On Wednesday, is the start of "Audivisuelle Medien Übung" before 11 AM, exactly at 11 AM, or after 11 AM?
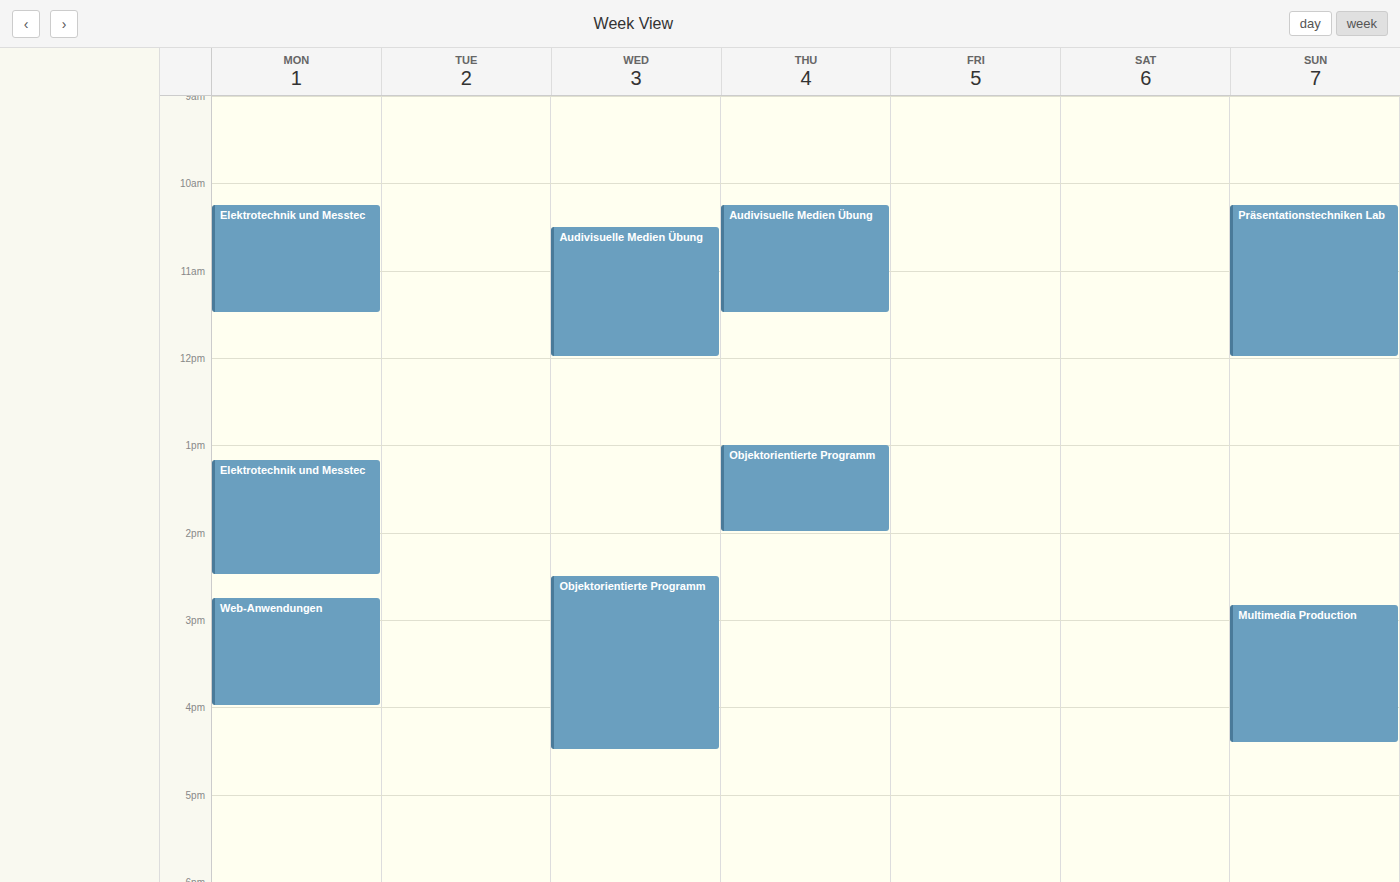
10:30 AM -- before 11 AM, 30 minutes above the 11 AM line.